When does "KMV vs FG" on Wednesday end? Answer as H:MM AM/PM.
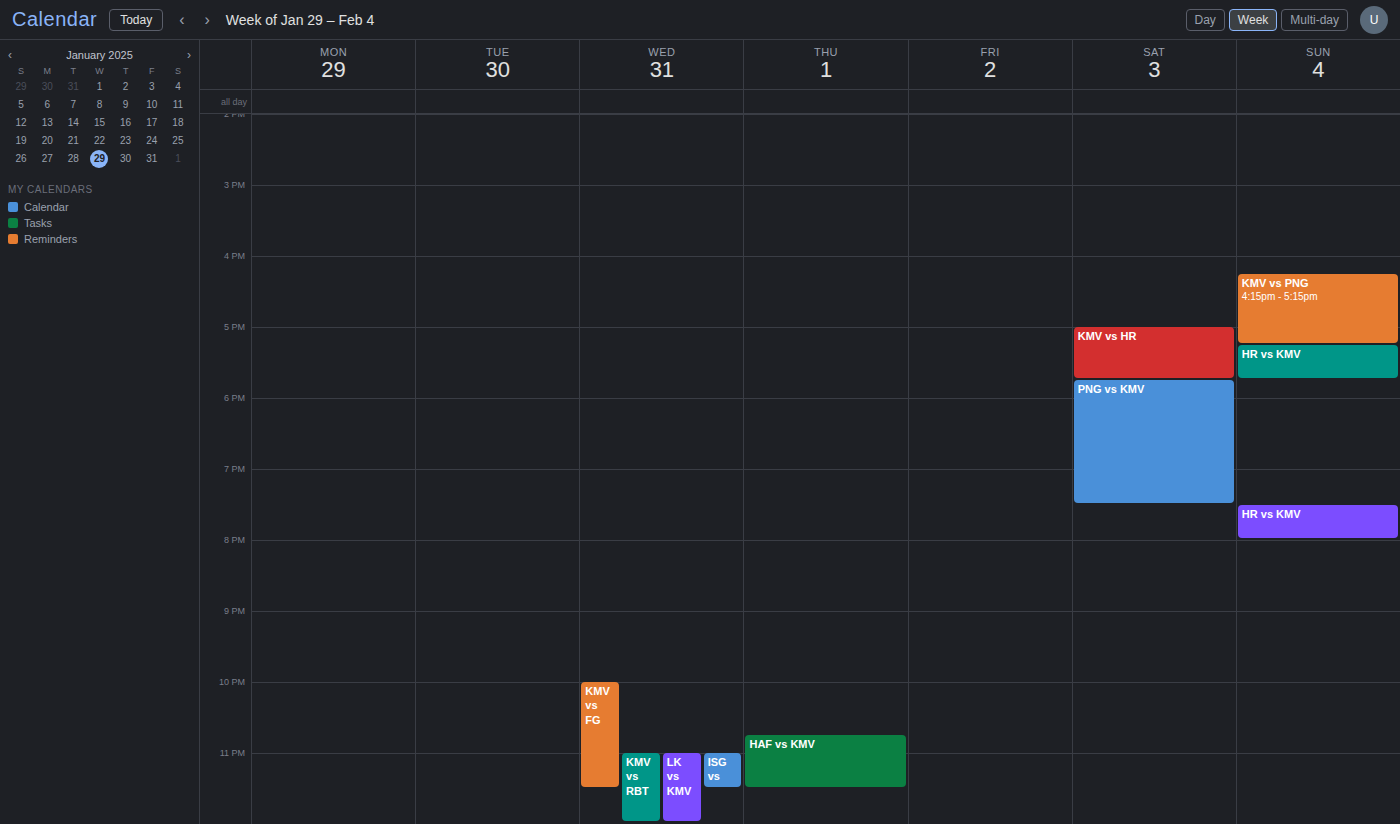
11:30 PM